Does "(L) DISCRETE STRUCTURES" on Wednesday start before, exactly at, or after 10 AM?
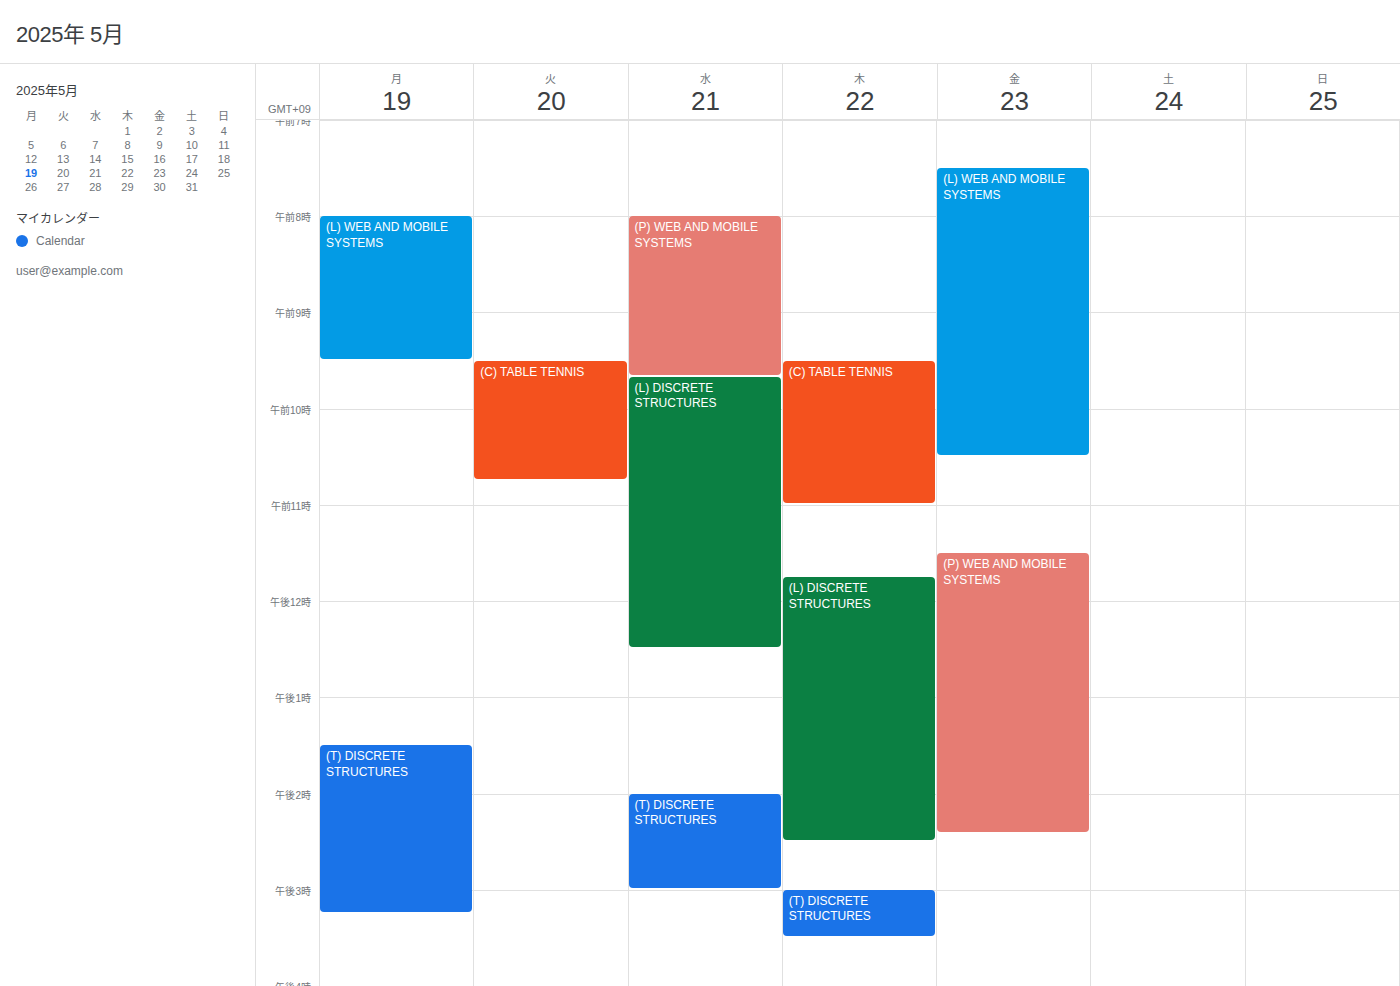
9:40 AM -- before 10 AM, 20 minutes above the 10 AM line.